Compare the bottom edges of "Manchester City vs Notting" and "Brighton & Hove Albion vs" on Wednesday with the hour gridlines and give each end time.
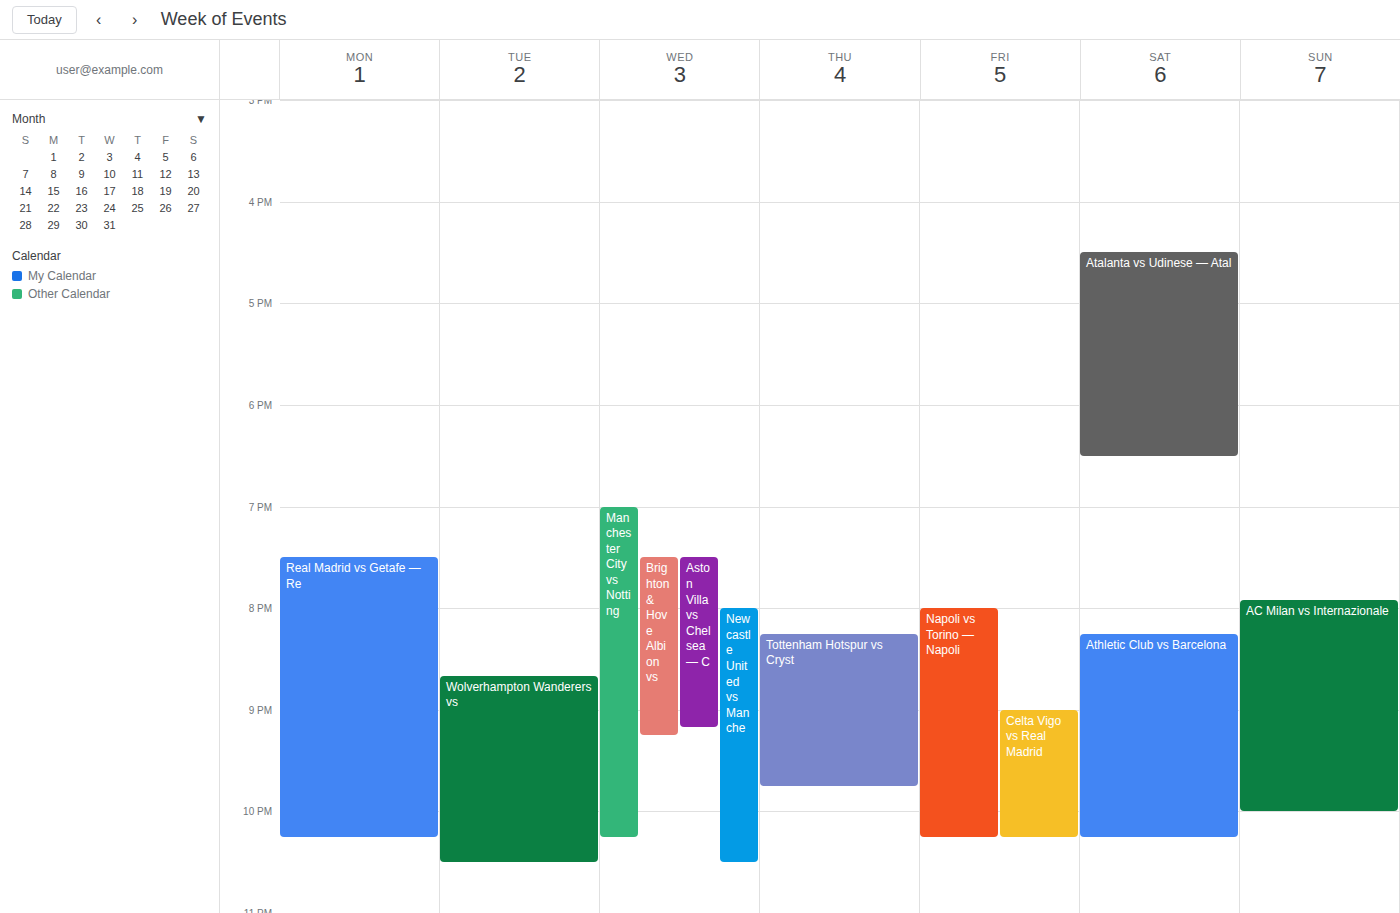
"Manchester City vs Notting": 10:15 PM, neither: a quarter of the way from the 10 PM line to the 11 PM line. "Brighton & Hove Albion vs": 9:15 PM, neither: a quarter of the way from the 9 PM line to the 10 PM line.